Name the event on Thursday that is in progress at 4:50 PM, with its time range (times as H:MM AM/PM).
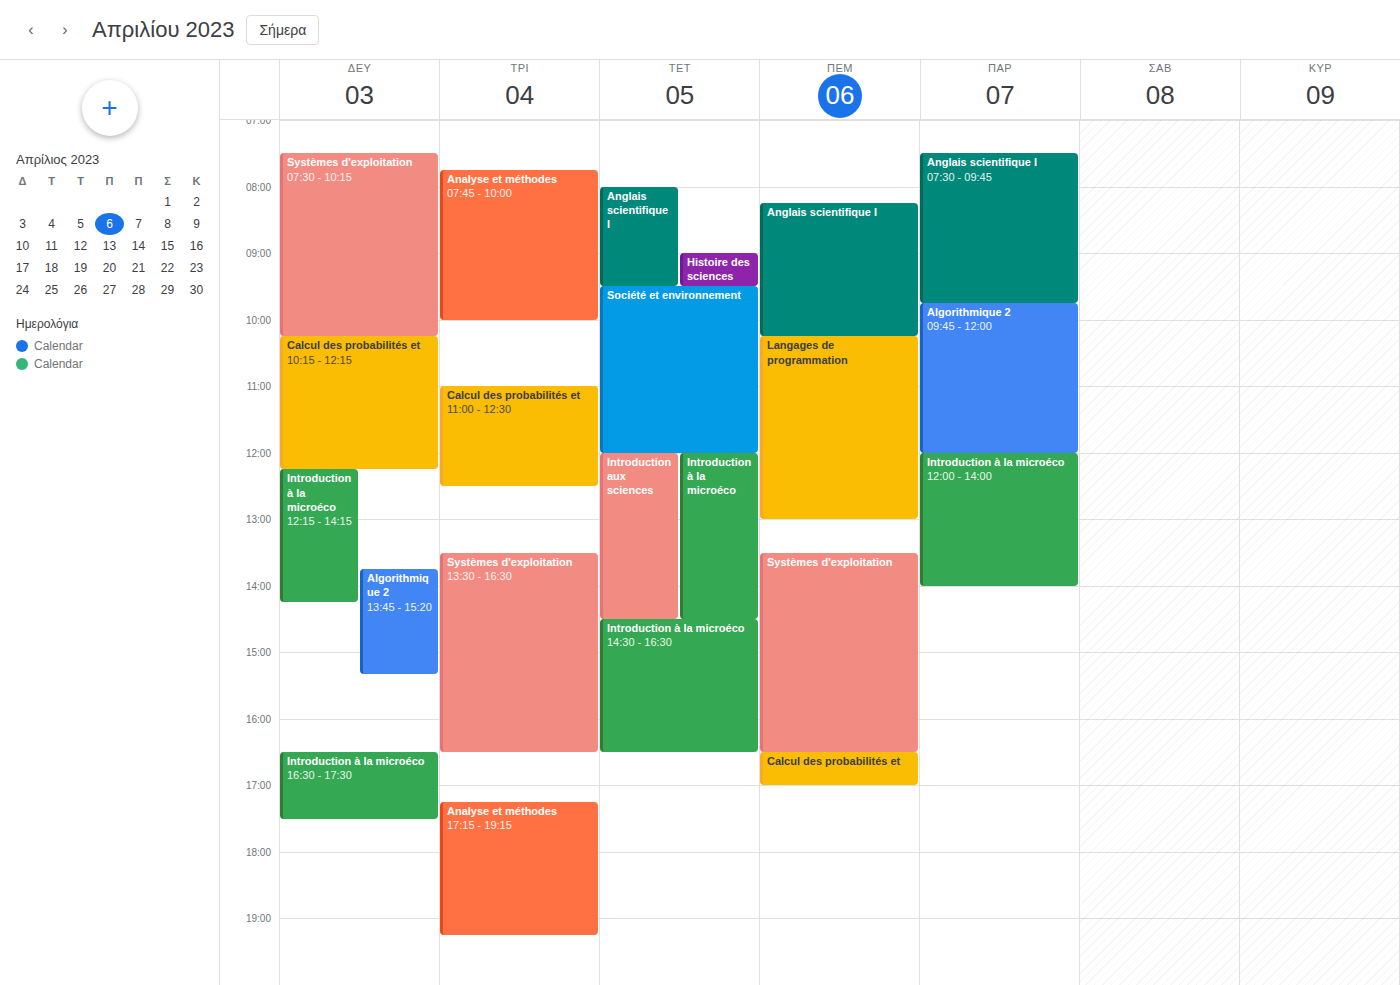
"Calcul des probabilités et", 4:30 PM to 5:00 PM